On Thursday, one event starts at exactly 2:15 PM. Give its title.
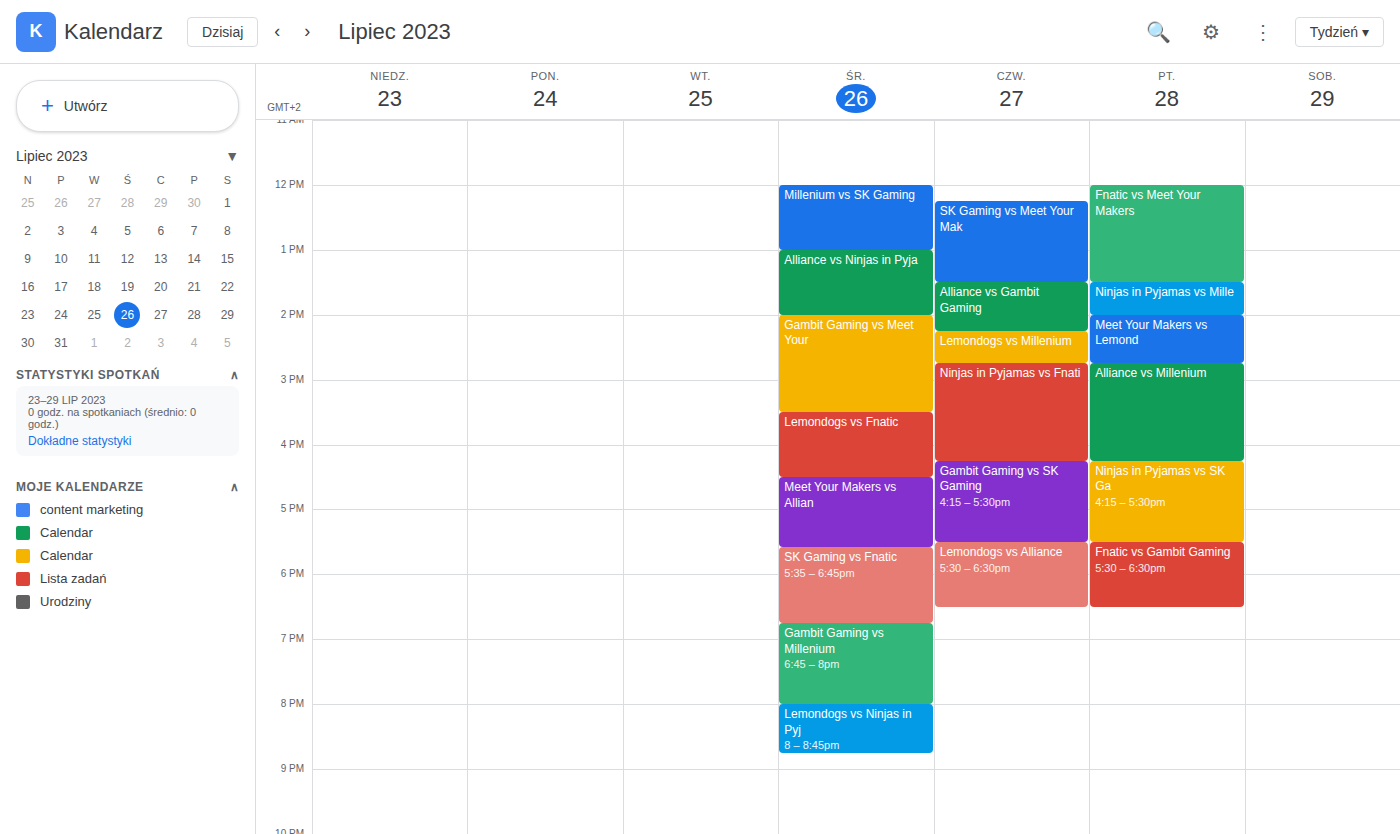
"Lemondogs vs Millenium"